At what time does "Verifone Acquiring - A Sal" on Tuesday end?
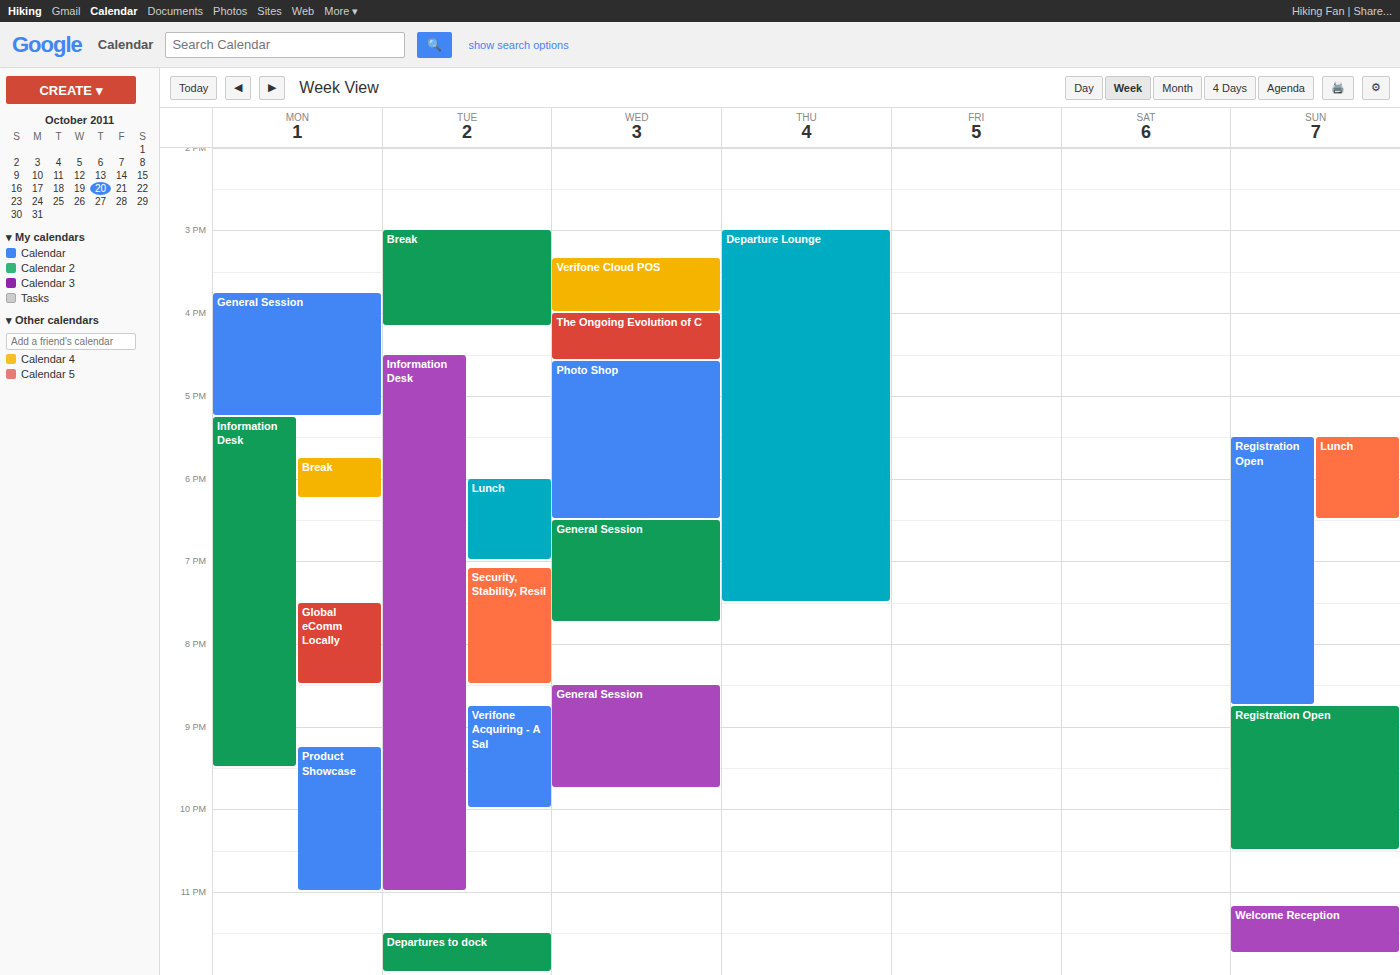
10:00 PM